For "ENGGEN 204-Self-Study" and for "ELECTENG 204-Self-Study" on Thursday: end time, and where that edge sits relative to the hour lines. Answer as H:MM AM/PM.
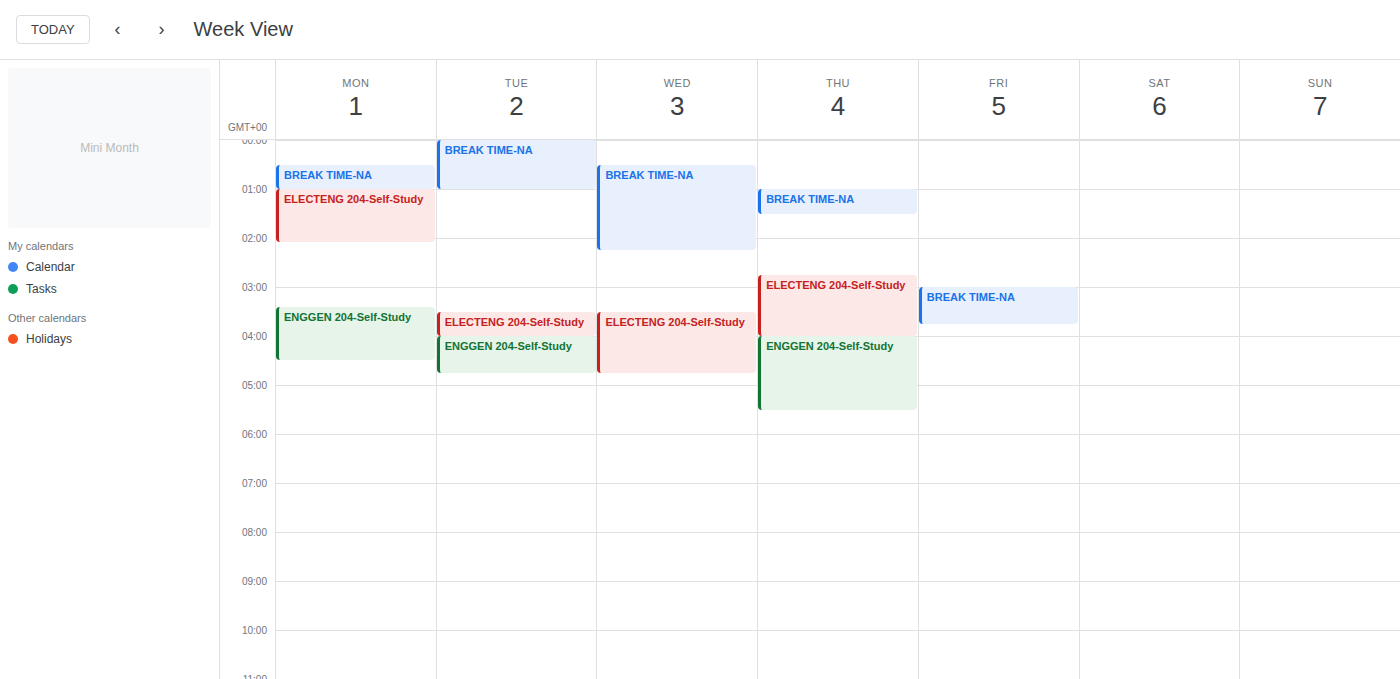
"ENGGEN 204-Self-Study": 5:30 AM, halfway between the 5 AM and 6 AM lines. "ELECTENG 204-Self-Study": 4:00 AM, exactly on the 4 AM line.